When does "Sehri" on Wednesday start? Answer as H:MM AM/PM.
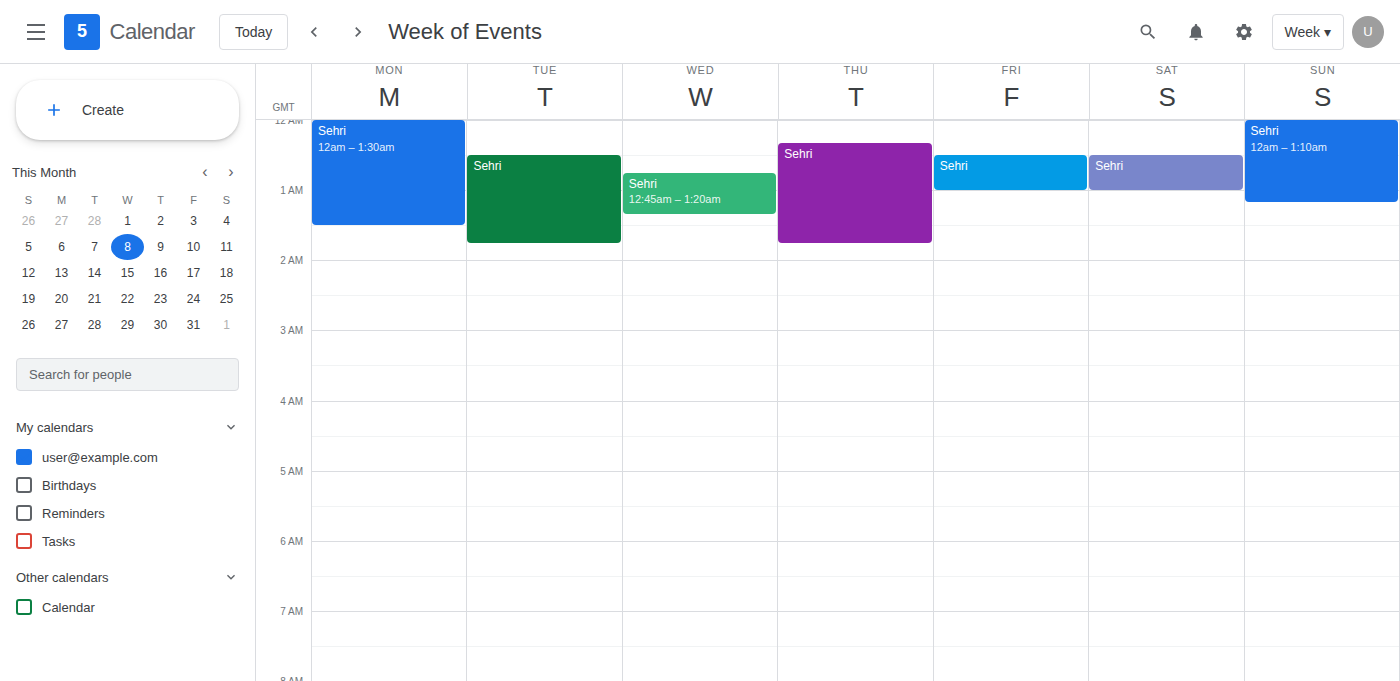
12:45 AM